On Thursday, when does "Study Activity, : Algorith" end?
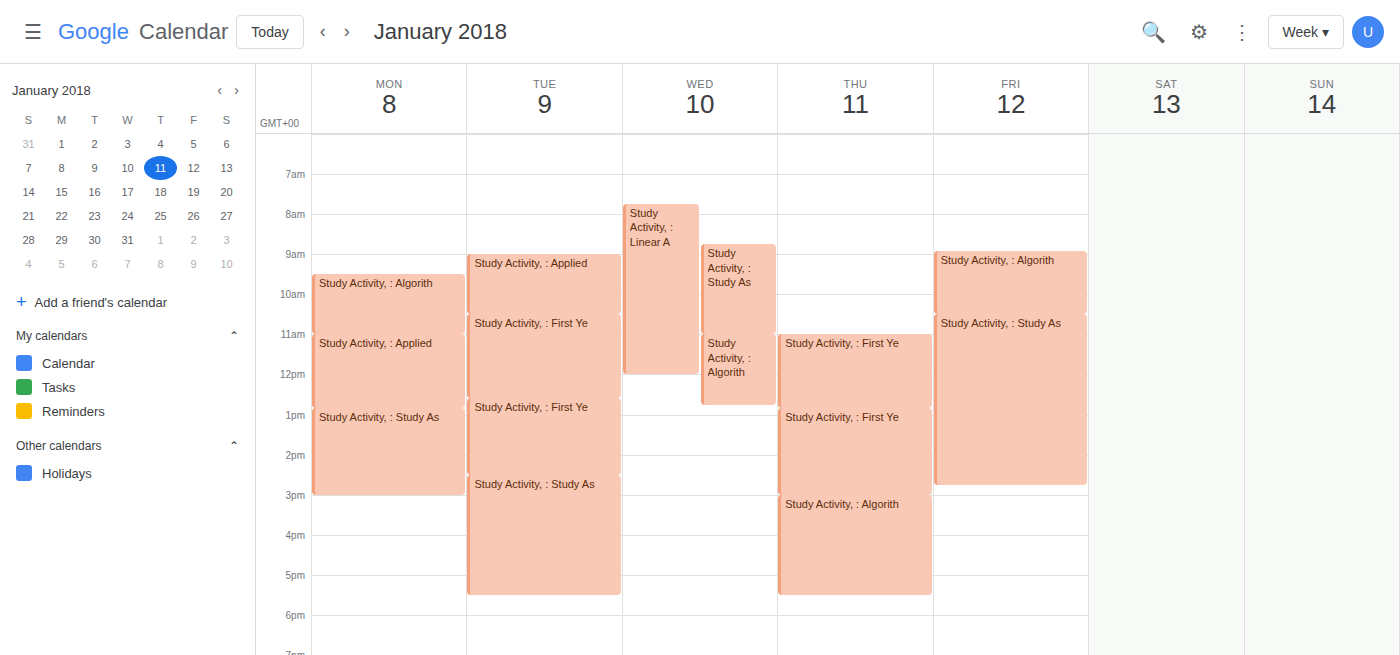
5:30 PM